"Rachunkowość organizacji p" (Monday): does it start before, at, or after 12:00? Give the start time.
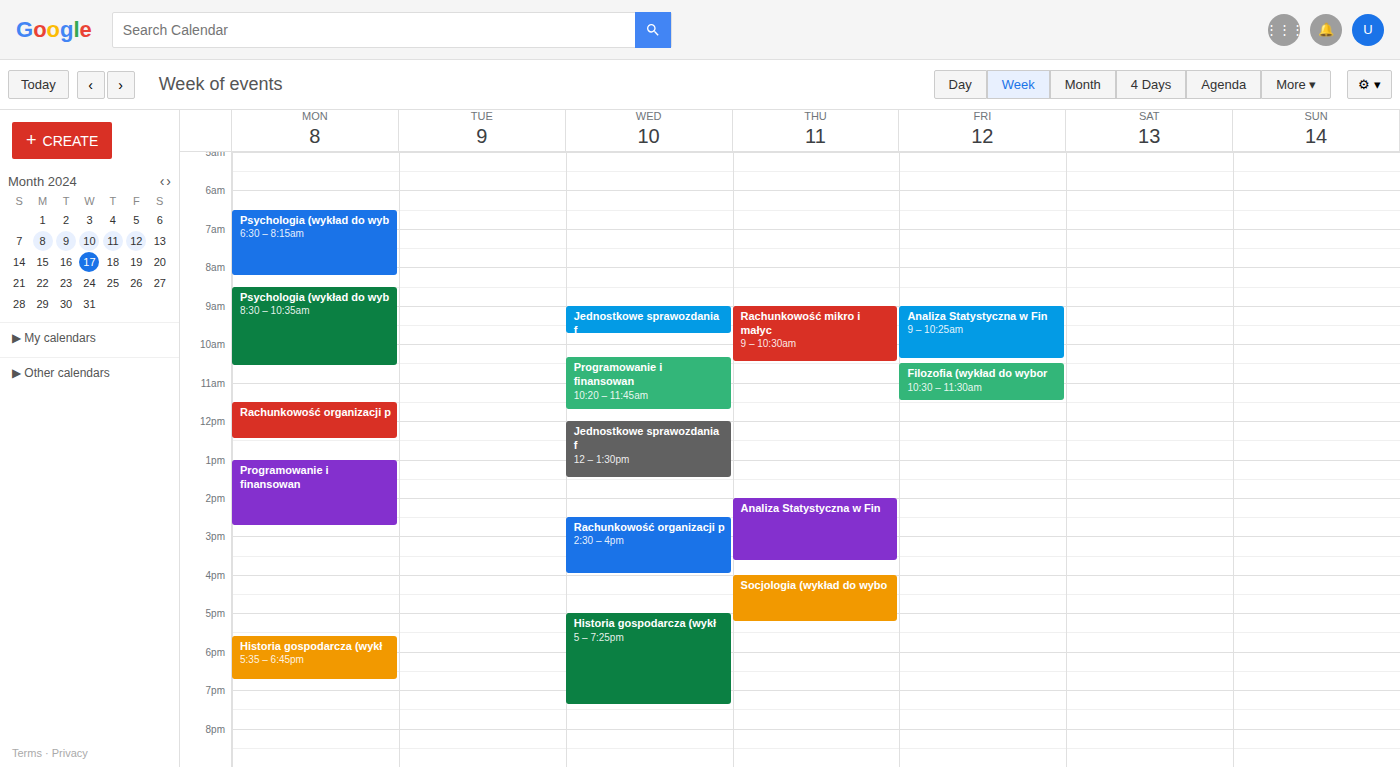
11:30 -- before 12:00, 30 minutes above the 12:00 line.